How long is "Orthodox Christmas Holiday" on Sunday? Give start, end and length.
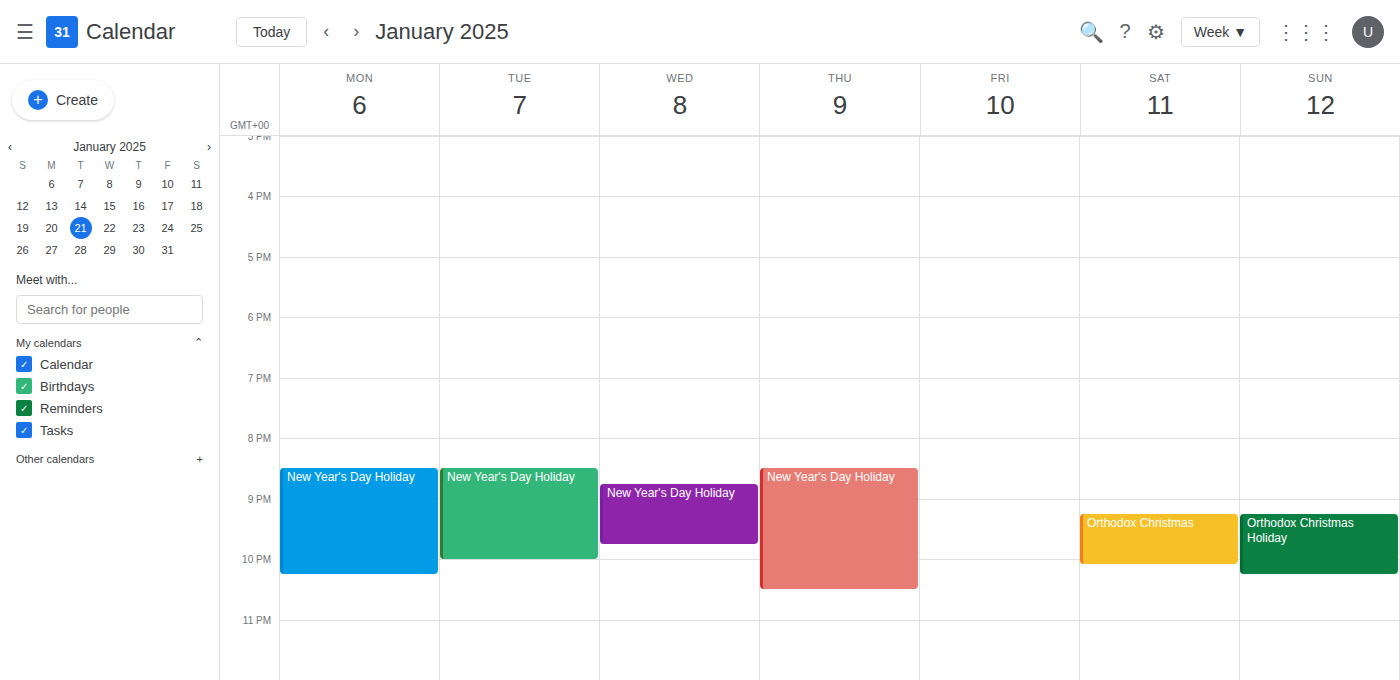
9:15 PM to 10:15 PM, 1 hour